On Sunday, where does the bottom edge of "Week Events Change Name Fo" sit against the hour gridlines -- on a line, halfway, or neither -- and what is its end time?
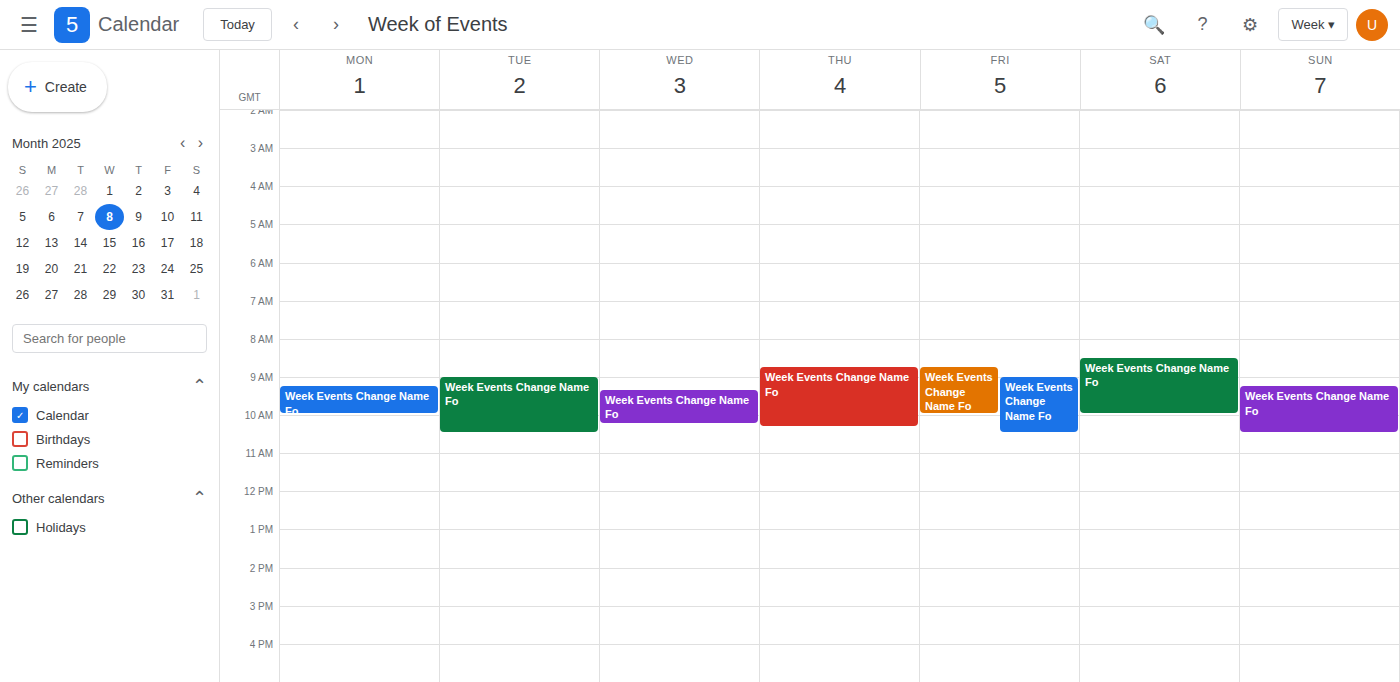
10:30 -- halfway between the 10:00 and 11:00 lines.